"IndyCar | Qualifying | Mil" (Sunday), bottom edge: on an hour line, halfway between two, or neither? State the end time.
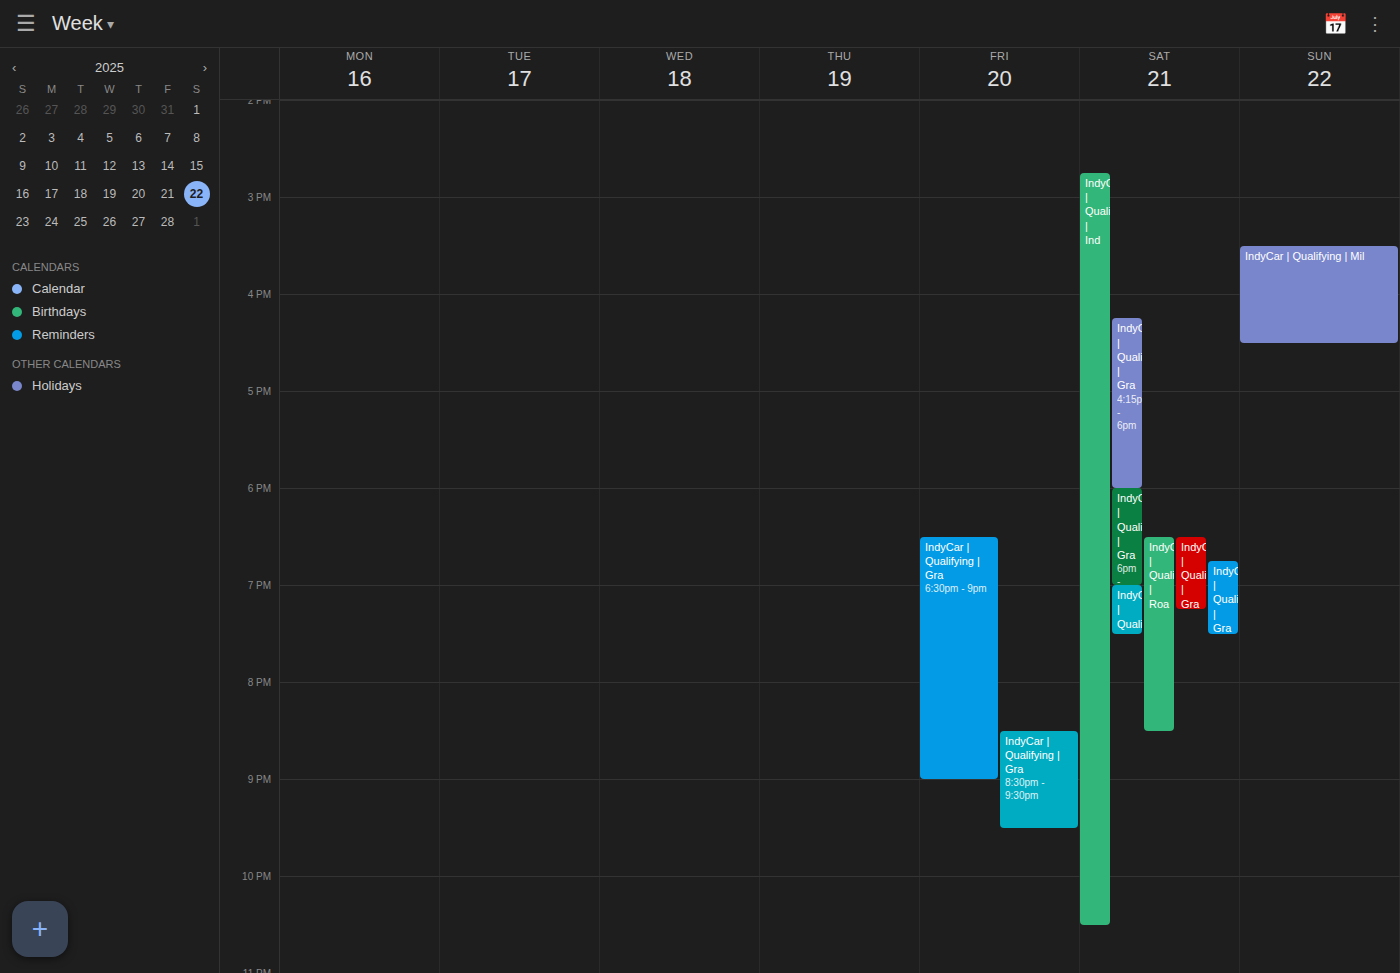
4:30 PM -- halfway between the 4 PM and 5 PM lines.